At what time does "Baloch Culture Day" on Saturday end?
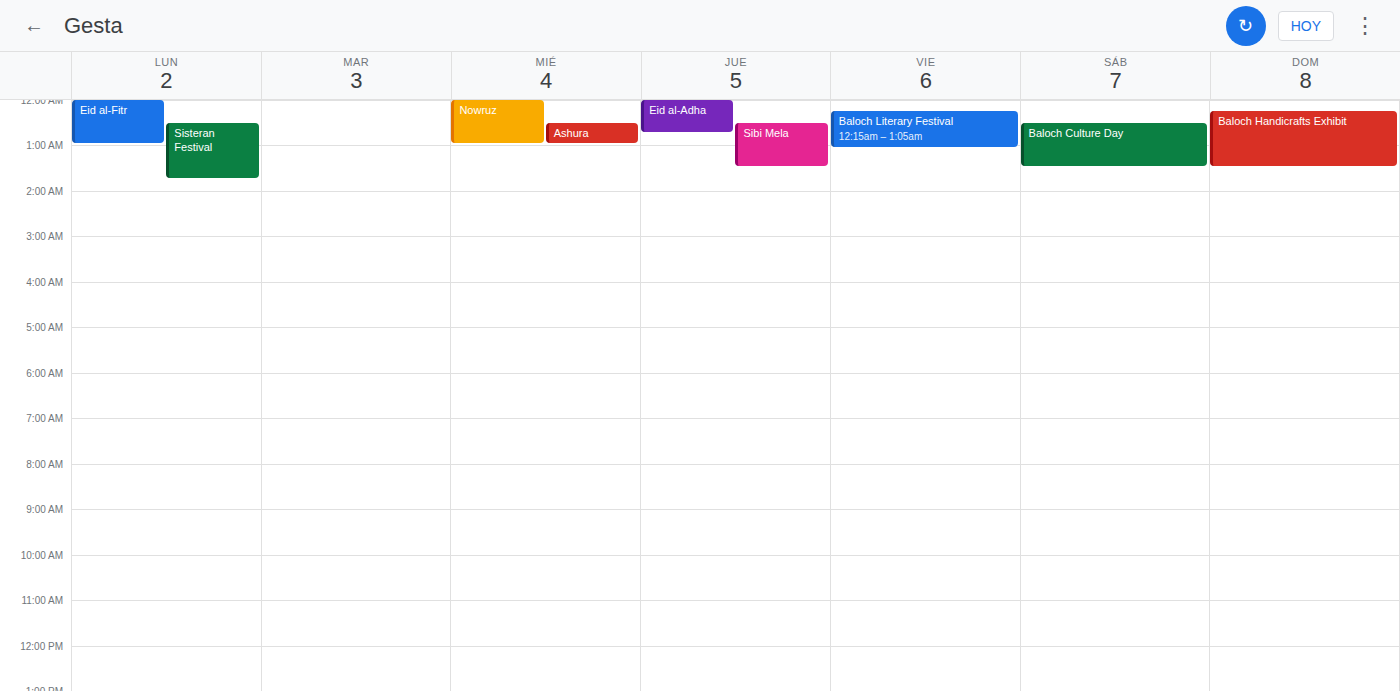
1:30 AM